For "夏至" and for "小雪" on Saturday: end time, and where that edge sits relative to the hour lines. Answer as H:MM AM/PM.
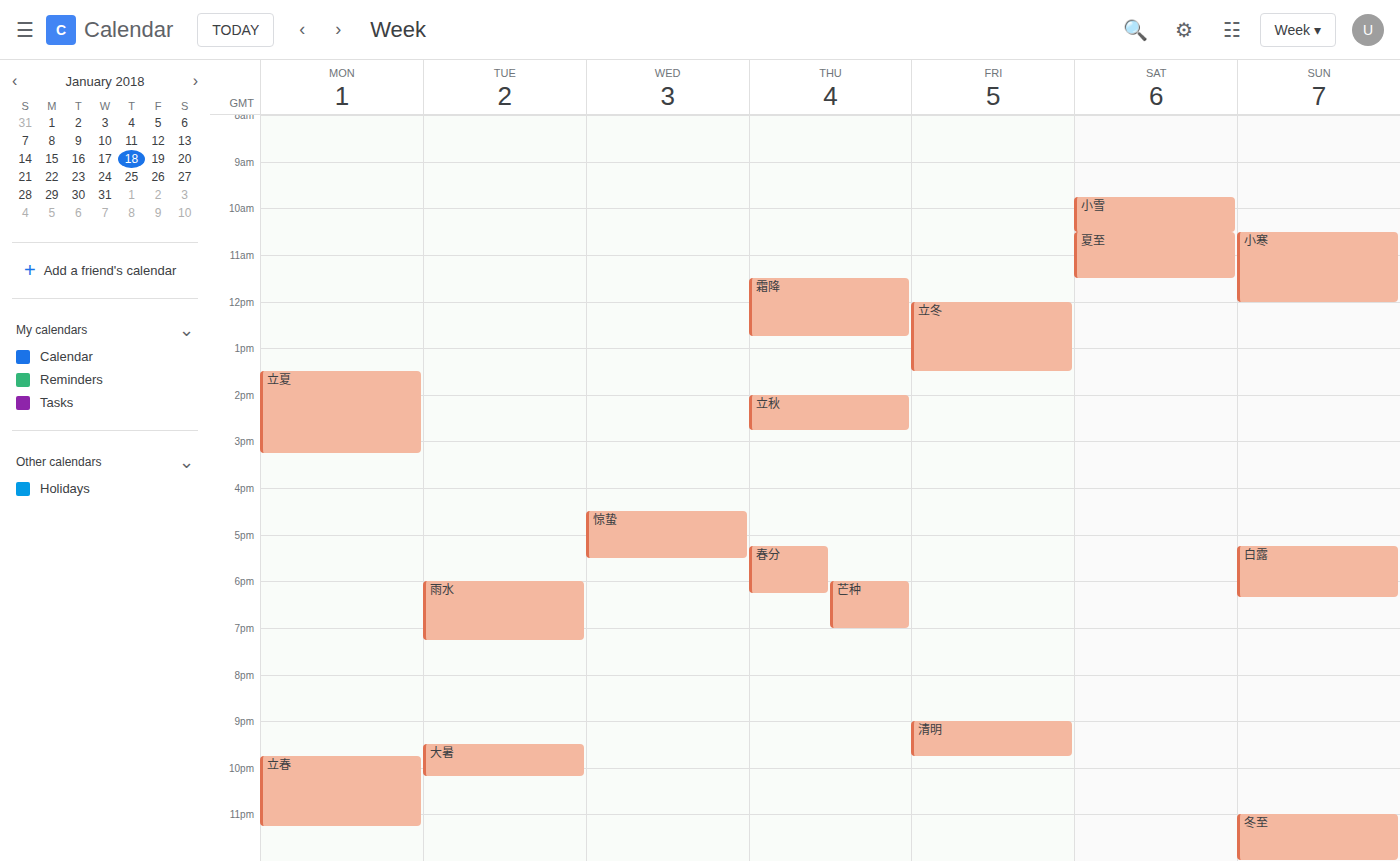
"夏至": 11:30 AM, halfway between the 11 AM and 12 PM lines. "小雪": 10:30 AM, halfway between the 10 AM and 11 AM lines.